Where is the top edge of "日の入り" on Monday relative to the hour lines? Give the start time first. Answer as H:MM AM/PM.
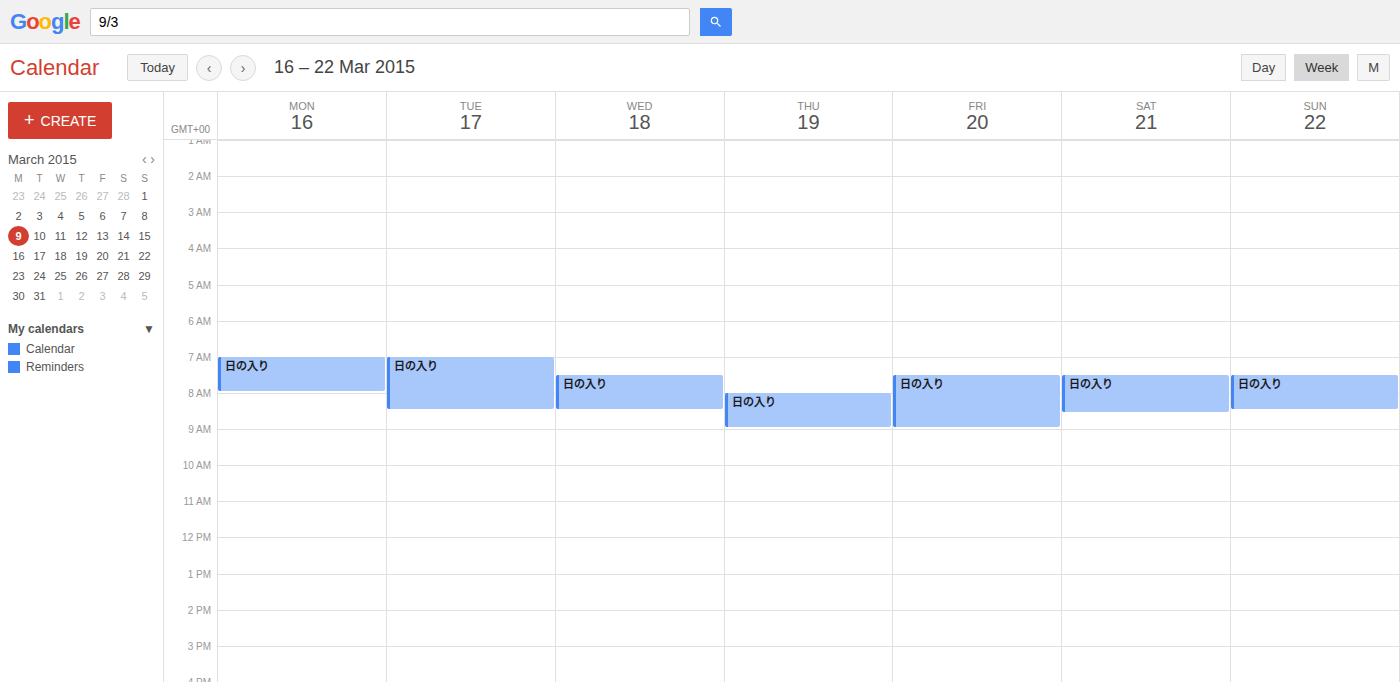
7:00 AM -- exactly on the 7 AM line.